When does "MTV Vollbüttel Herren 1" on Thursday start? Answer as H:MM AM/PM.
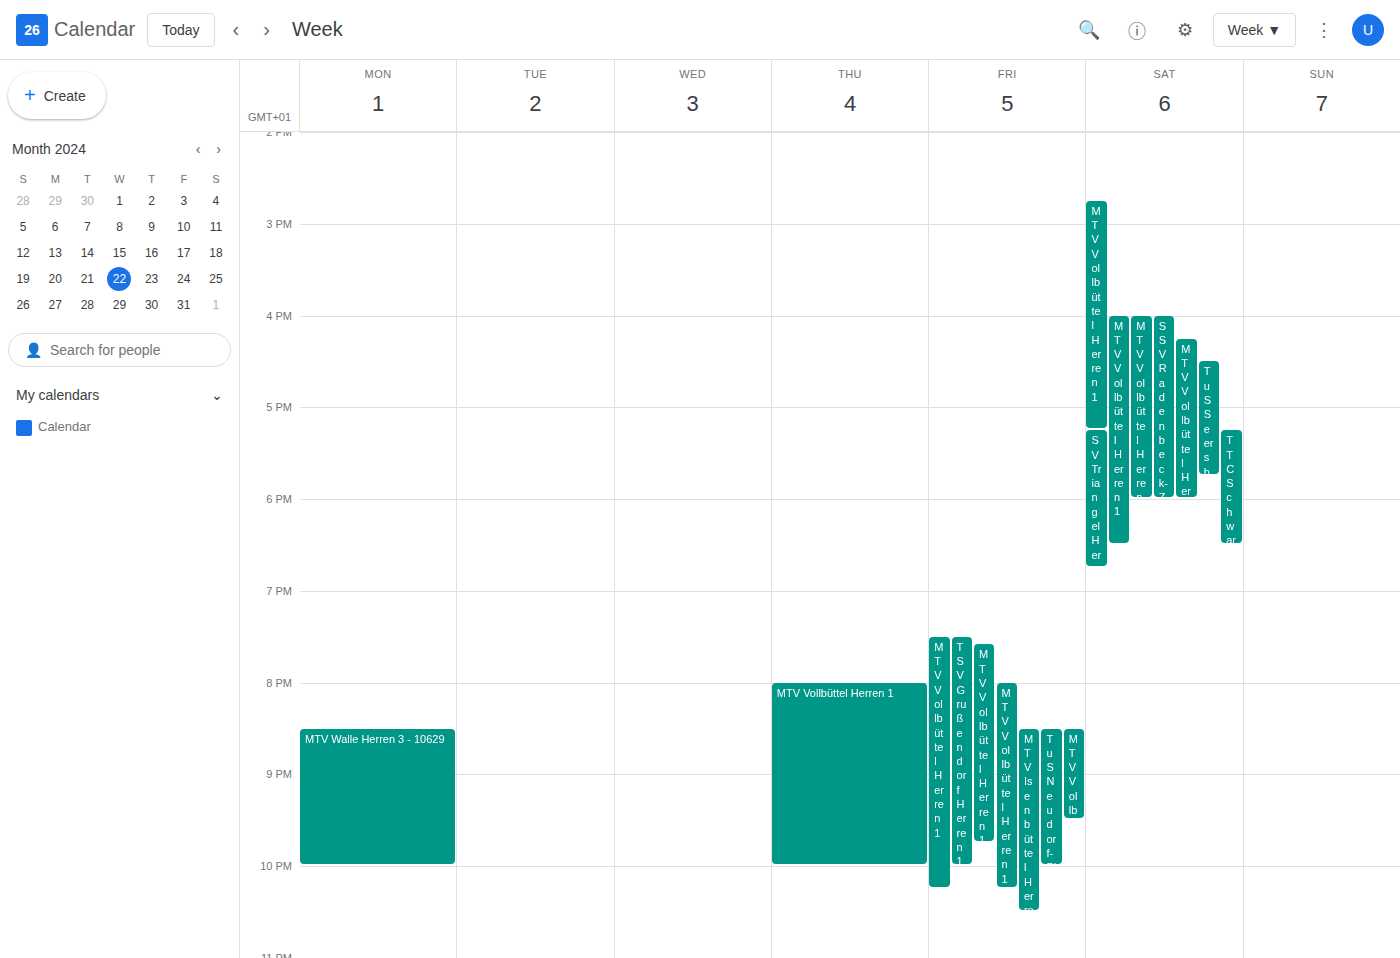
8:00 PM